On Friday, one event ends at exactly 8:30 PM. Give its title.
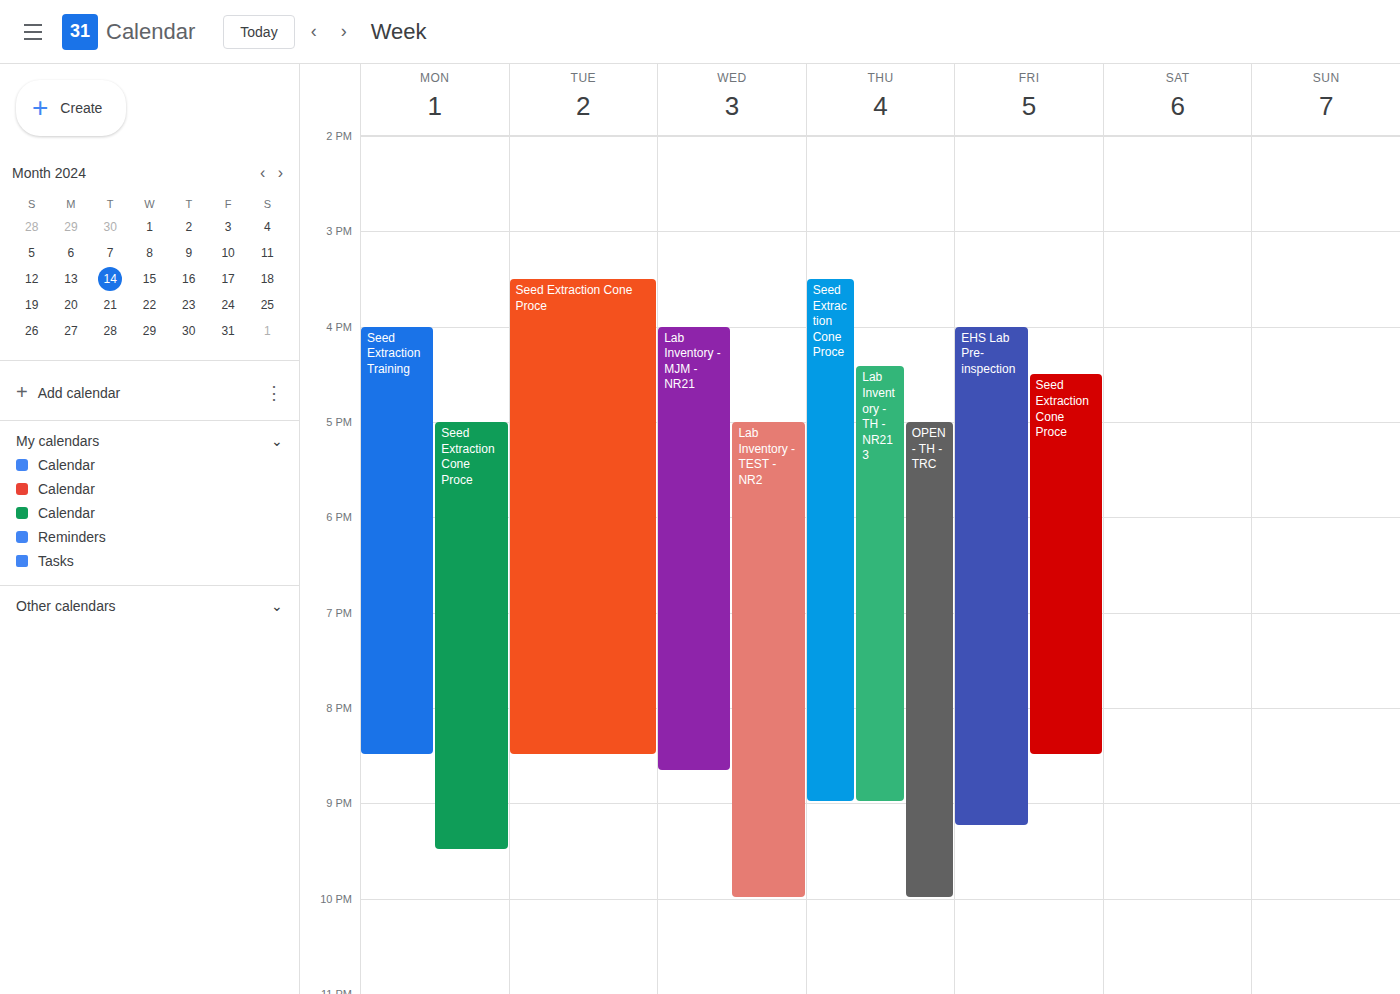
"Seed Extraction Cone Proce"